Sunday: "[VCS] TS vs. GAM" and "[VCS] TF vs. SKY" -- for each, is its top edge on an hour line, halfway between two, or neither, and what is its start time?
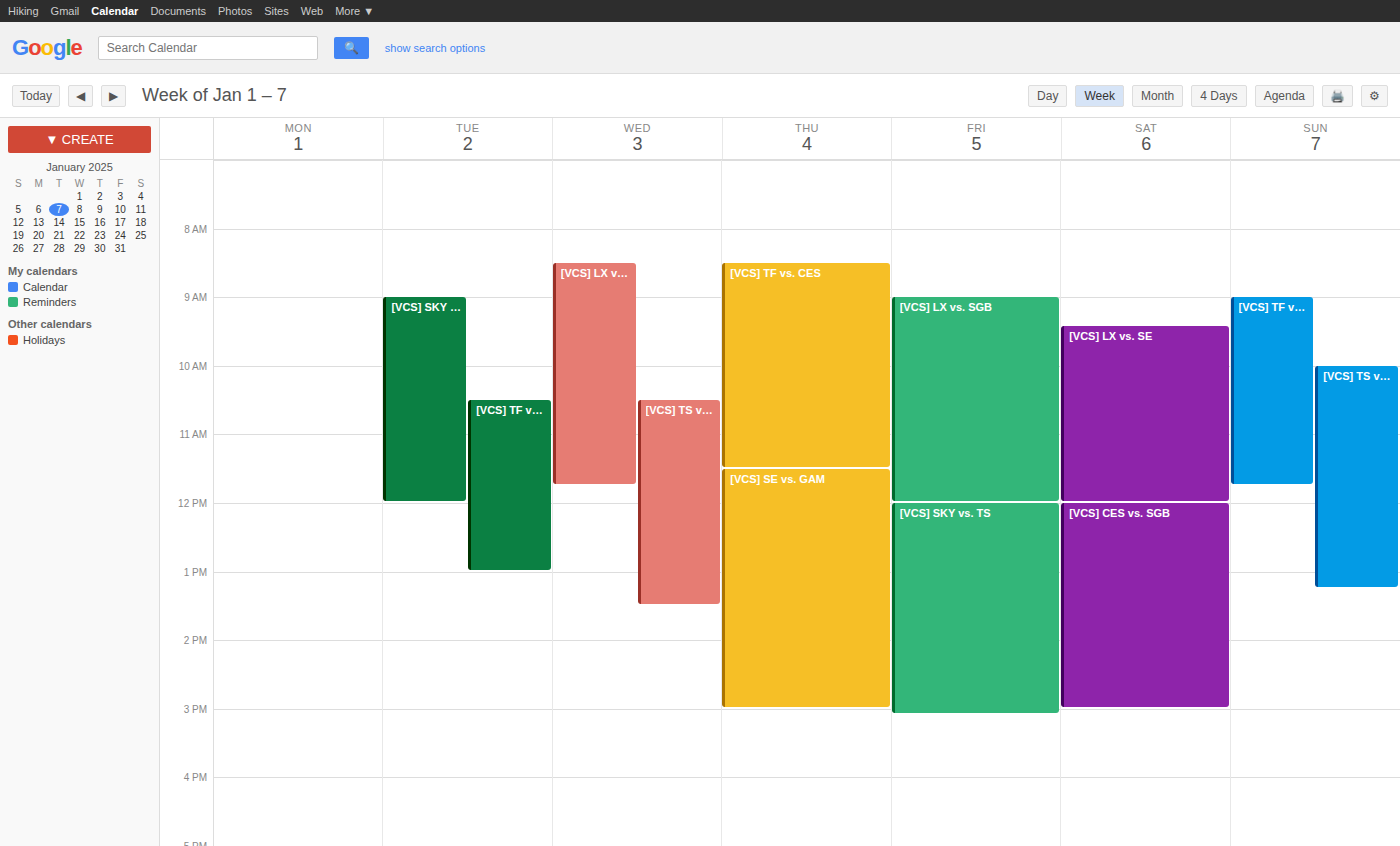
"[VCS] TS vs. GAM": 10:00 AM, exactly on the 10 AM line. "[VCS] TF vs. SKY": 9:00 AM, exactly on the 9 AM line.